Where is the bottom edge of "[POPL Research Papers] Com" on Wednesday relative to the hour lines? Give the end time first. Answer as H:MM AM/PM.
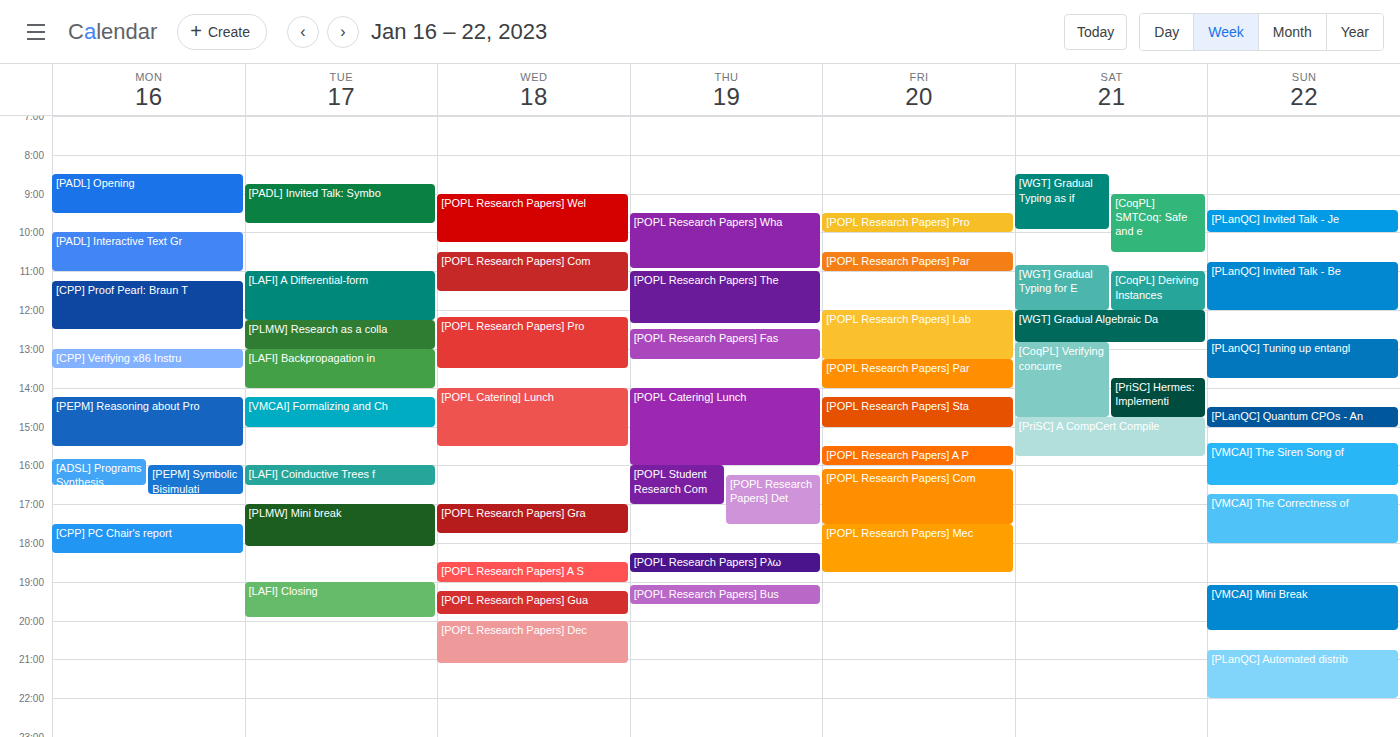
11:30 AM -- halfway between the 11 AM and 12 PM lines.